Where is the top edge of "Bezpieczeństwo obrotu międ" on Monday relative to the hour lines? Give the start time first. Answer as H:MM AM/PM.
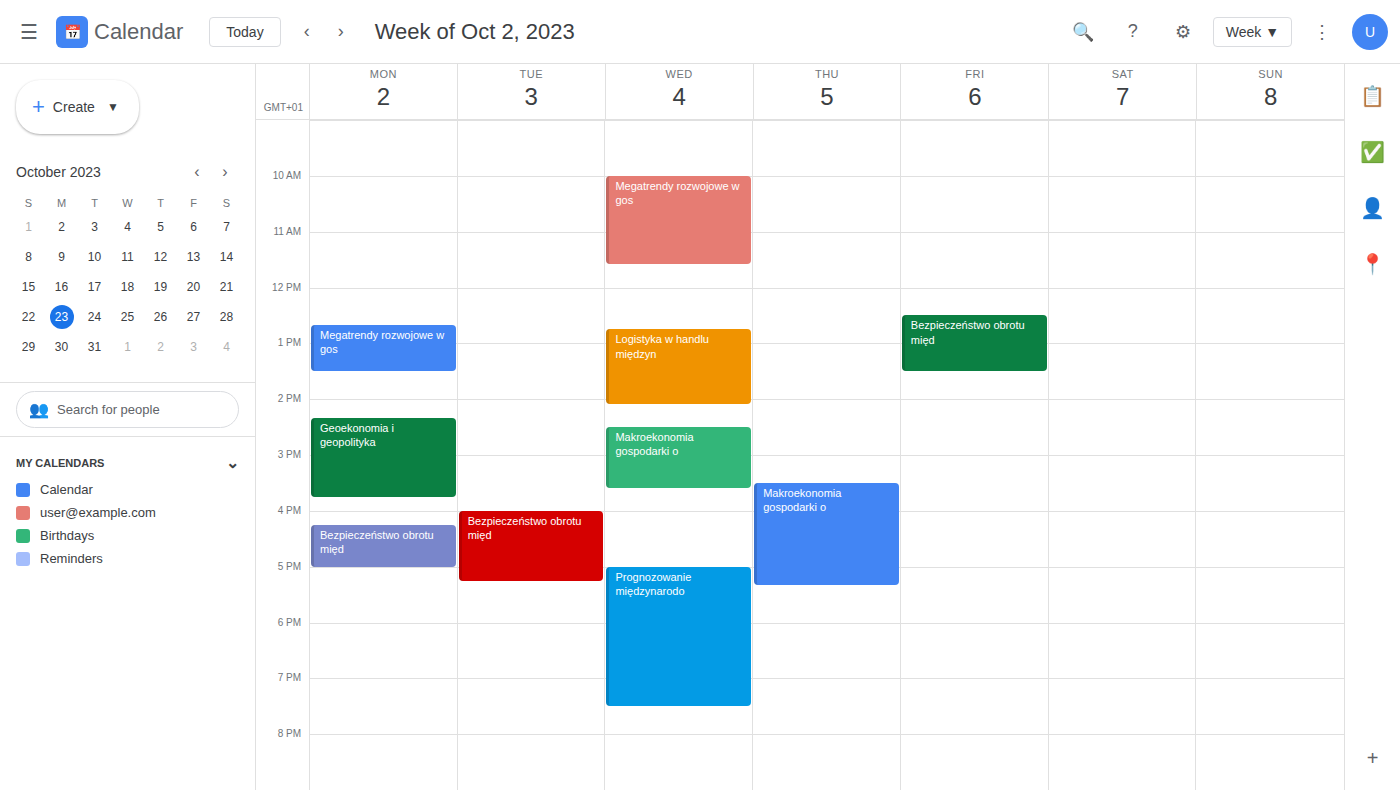
4:15 PM -- neither: a quarter of the way from the 4 PM line to the 5 PM line.